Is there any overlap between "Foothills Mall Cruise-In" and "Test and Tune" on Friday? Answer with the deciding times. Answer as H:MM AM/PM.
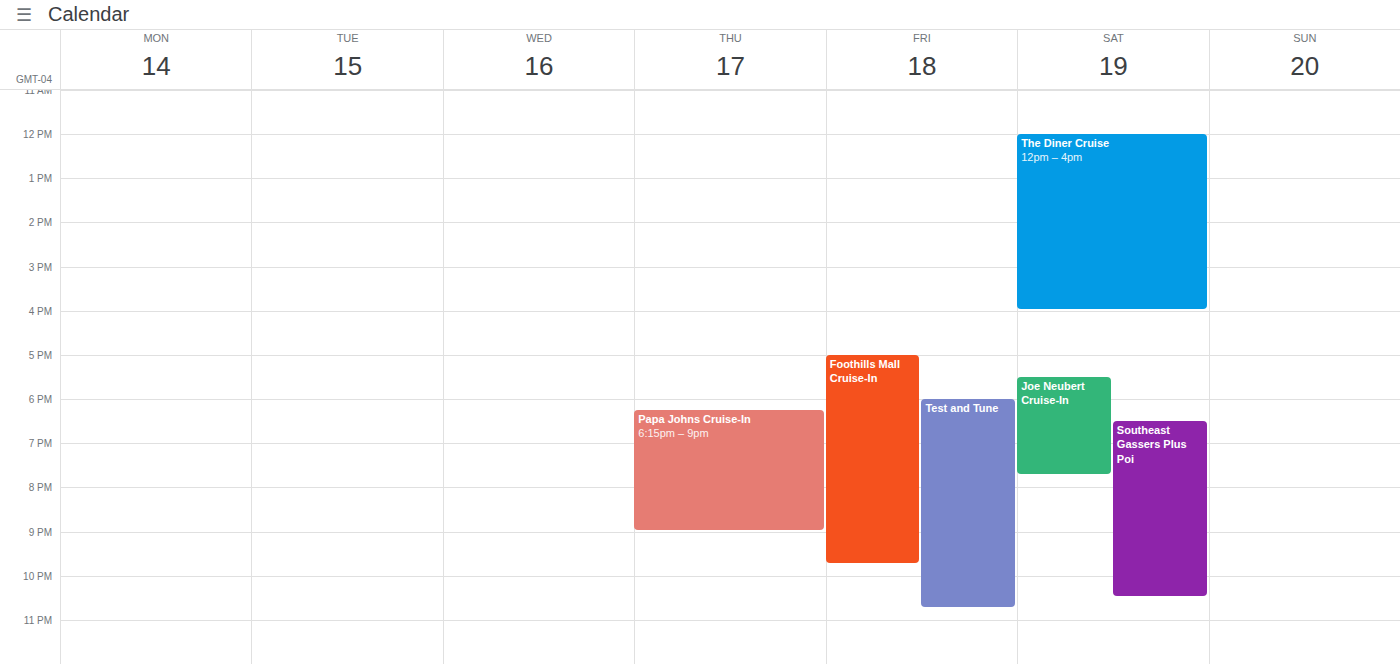
"Test and Tune" starts at 6:00 PM, before "Foothills Mall Cruise-In" ends at 9:45 PM -- they overlap.